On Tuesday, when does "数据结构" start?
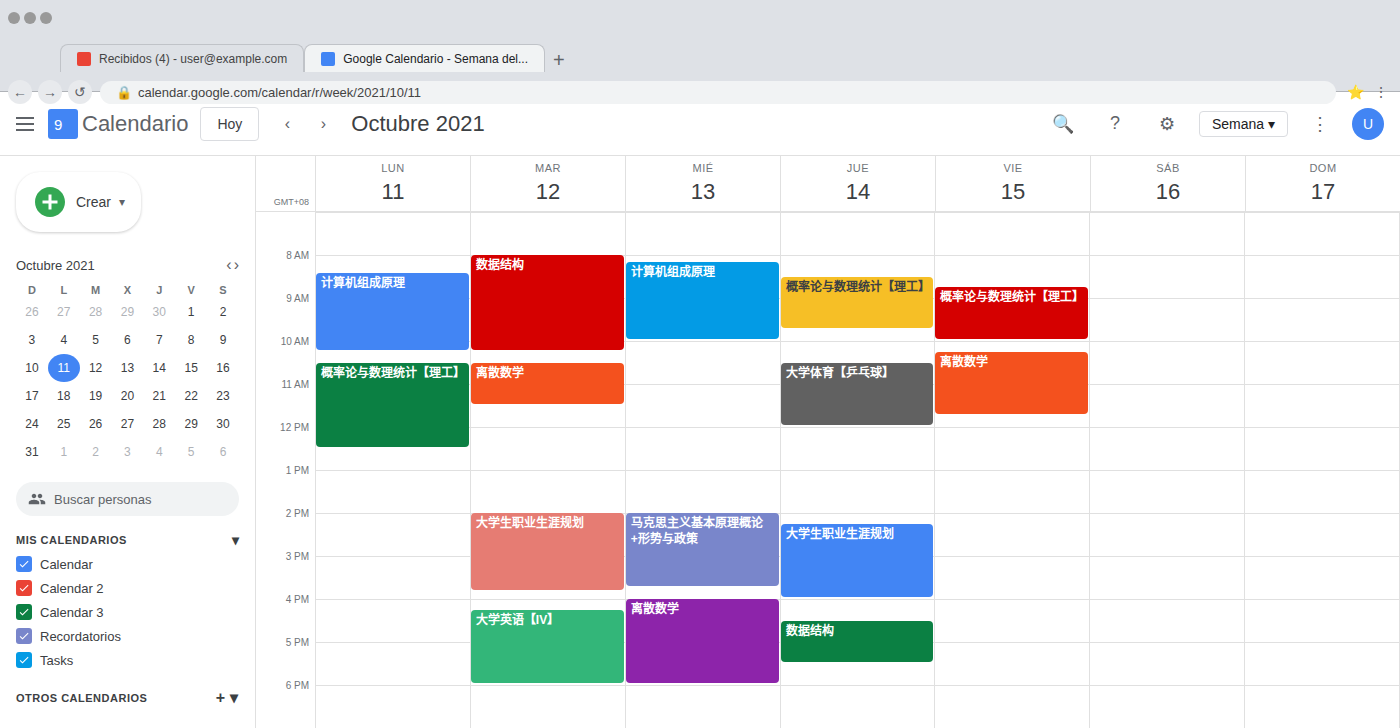
8:00 AM